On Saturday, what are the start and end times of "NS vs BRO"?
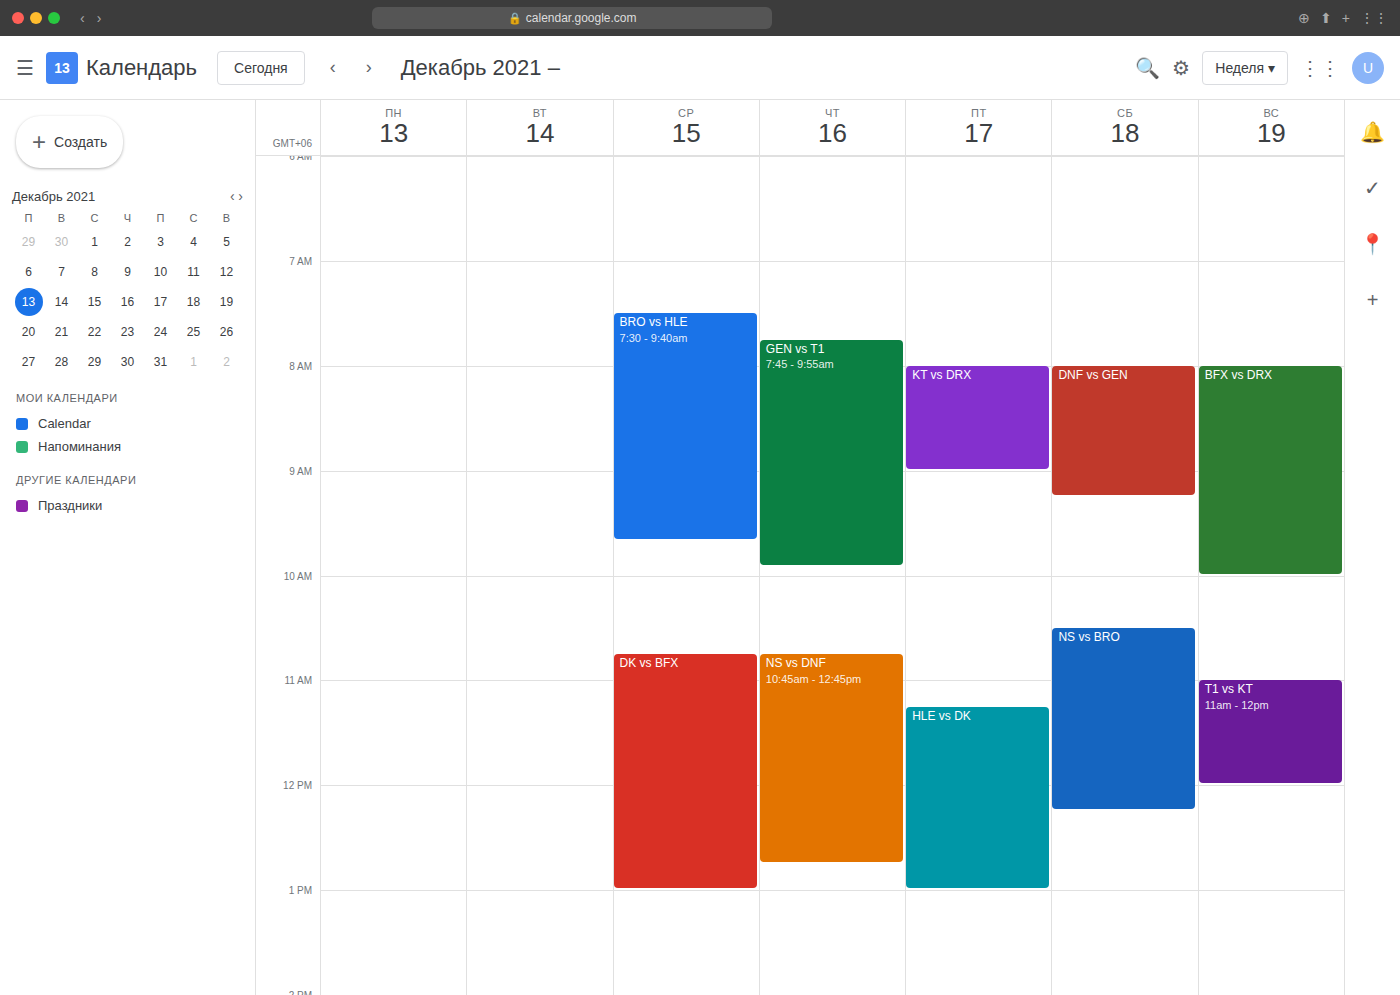
10:30 AM to 12:15 PM